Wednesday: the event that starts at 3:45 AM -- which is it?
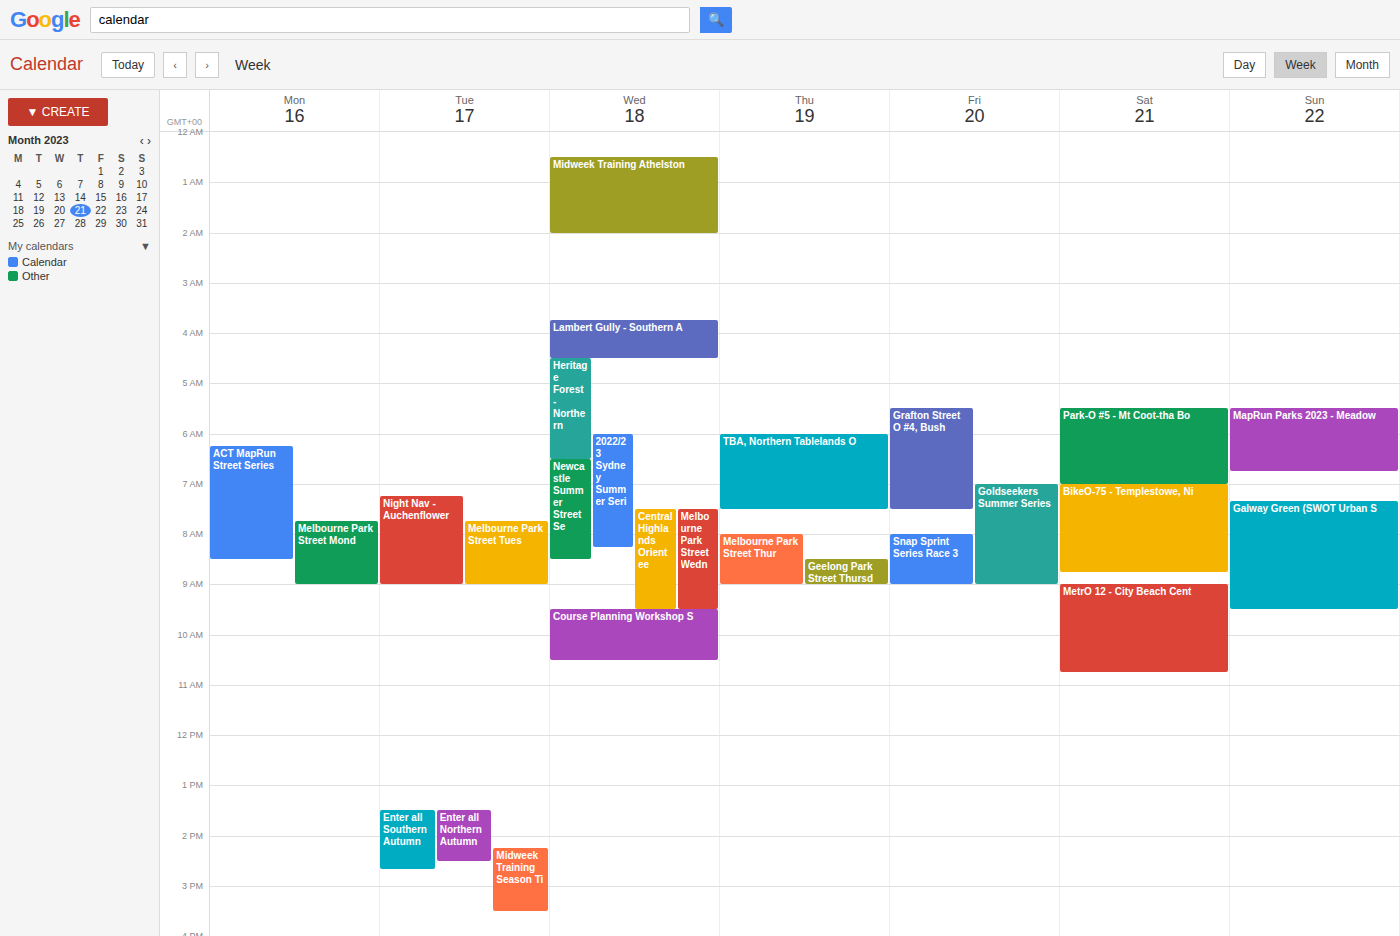
"Lambert Gully - Southern A"